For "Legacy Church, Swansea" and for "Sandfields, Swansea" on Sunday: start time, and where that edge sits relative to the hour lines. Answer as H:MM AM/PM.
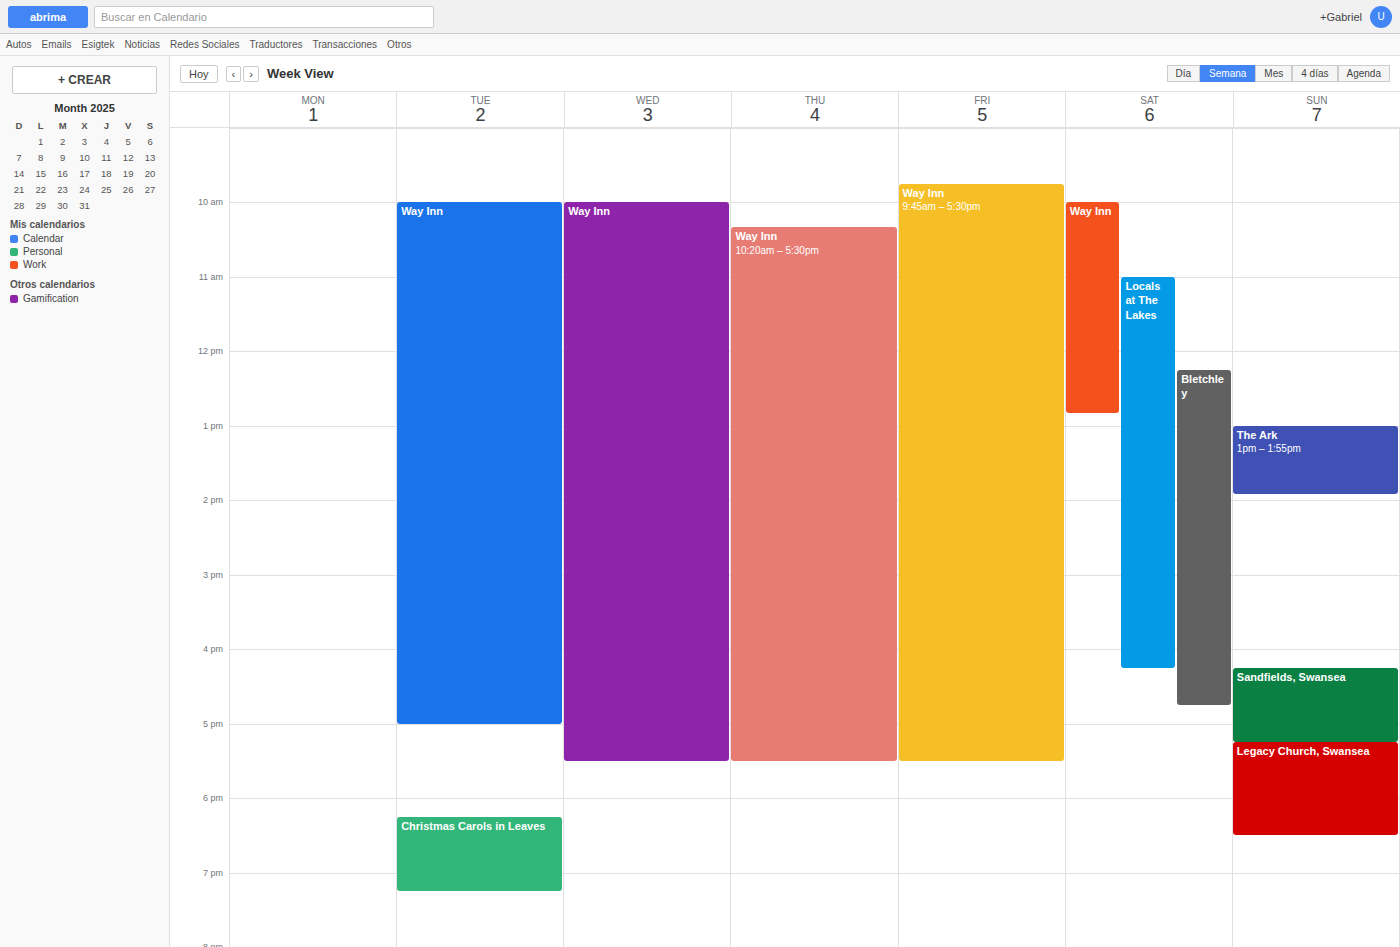
"Legacy Church, Swansea": 5:15 PM, neither: a quarter of the way from the 5 PM line to the 6 PM line. "Sandfields, Swansea": 4:15 PM, neither: a quarter of the way from the 4 PM line to the 5 PM line.